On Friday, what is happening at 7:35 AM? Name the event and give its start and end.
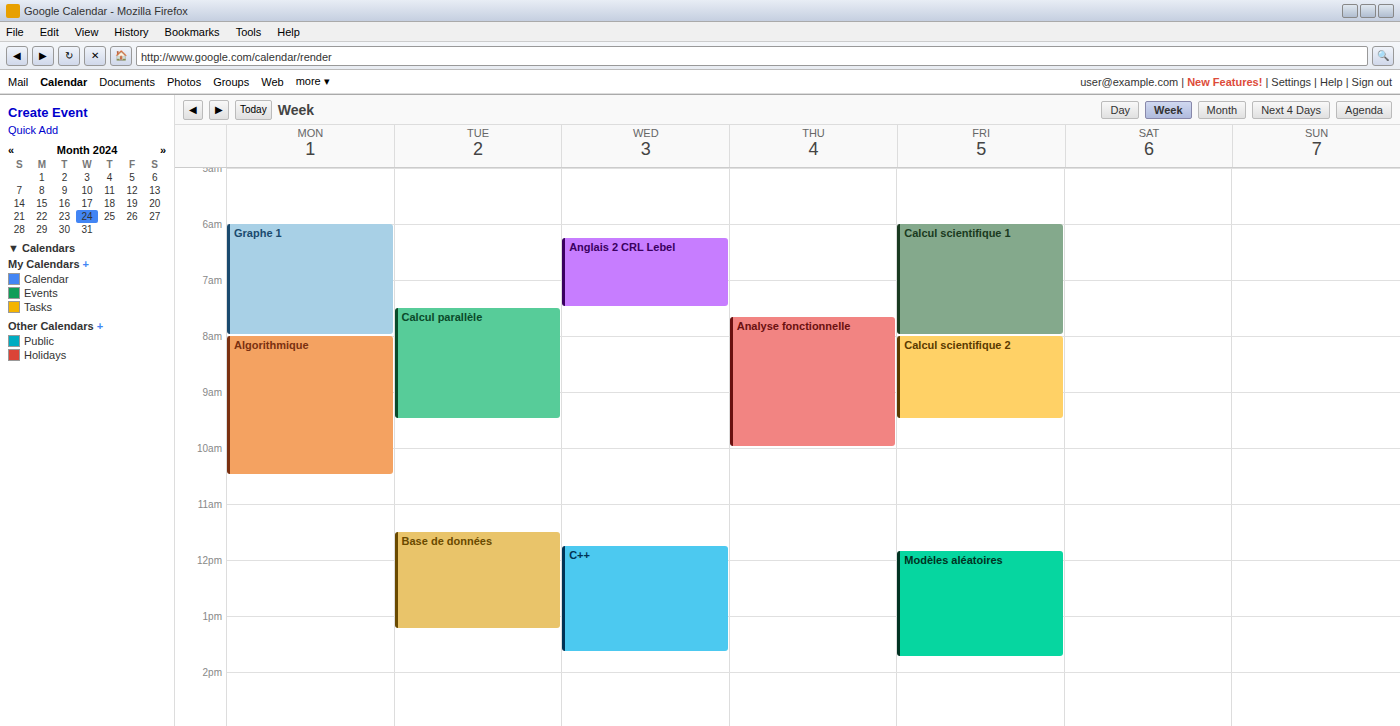
"Calcul scientifique 1", 6:00 AM to 8:00 AM